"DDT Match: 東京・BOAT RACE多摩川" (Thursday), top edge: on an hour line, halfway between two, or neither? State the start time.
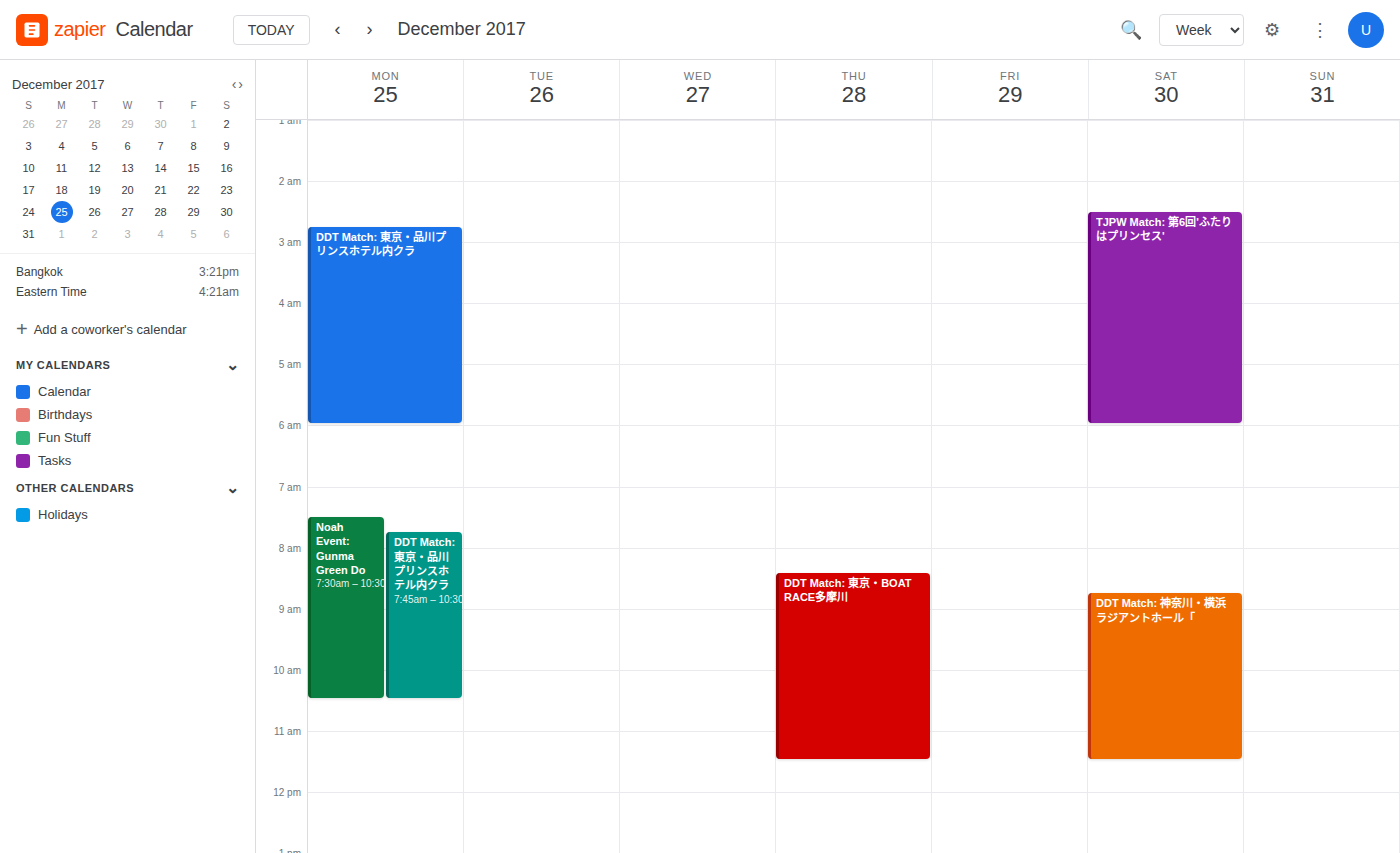
8:25 AM -- neither: 25 minutes below the 8 AM line and 35 minutes above the 9 AM line.